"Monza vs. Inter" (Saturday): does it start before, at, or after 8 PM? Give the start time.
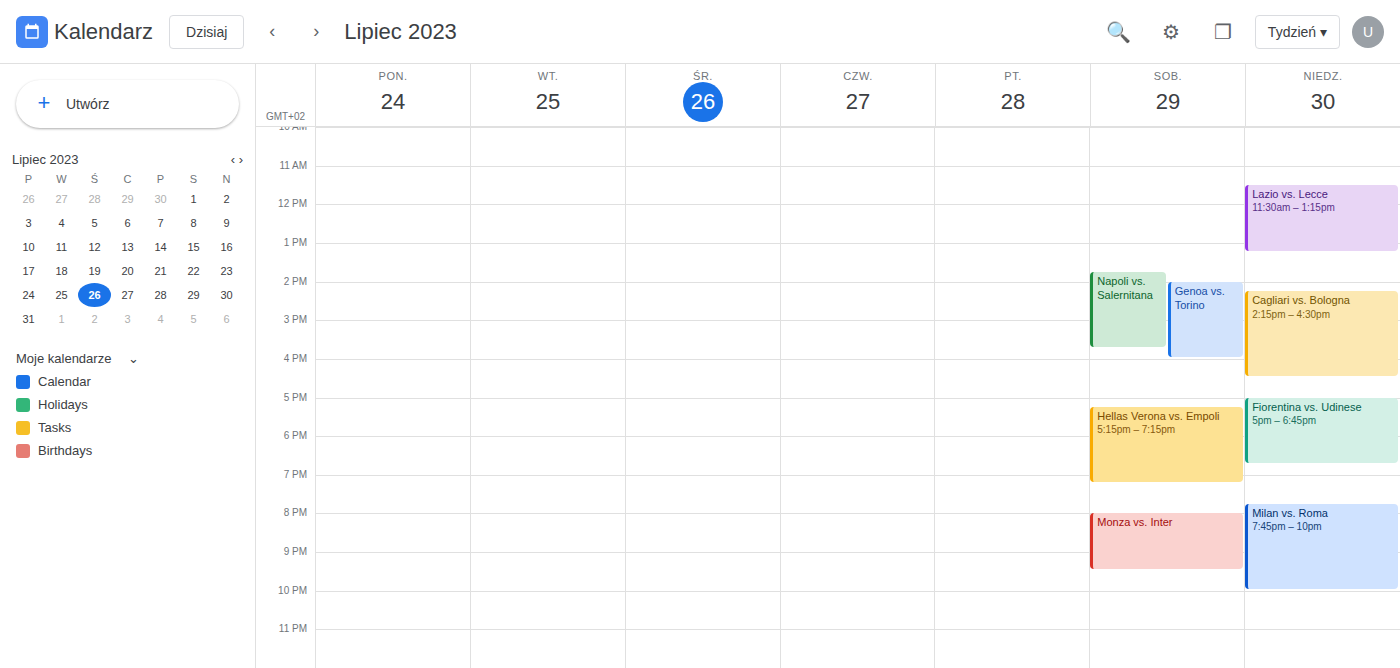
8:00 PM -- exactly at 8 PM, on the 8 PM line.